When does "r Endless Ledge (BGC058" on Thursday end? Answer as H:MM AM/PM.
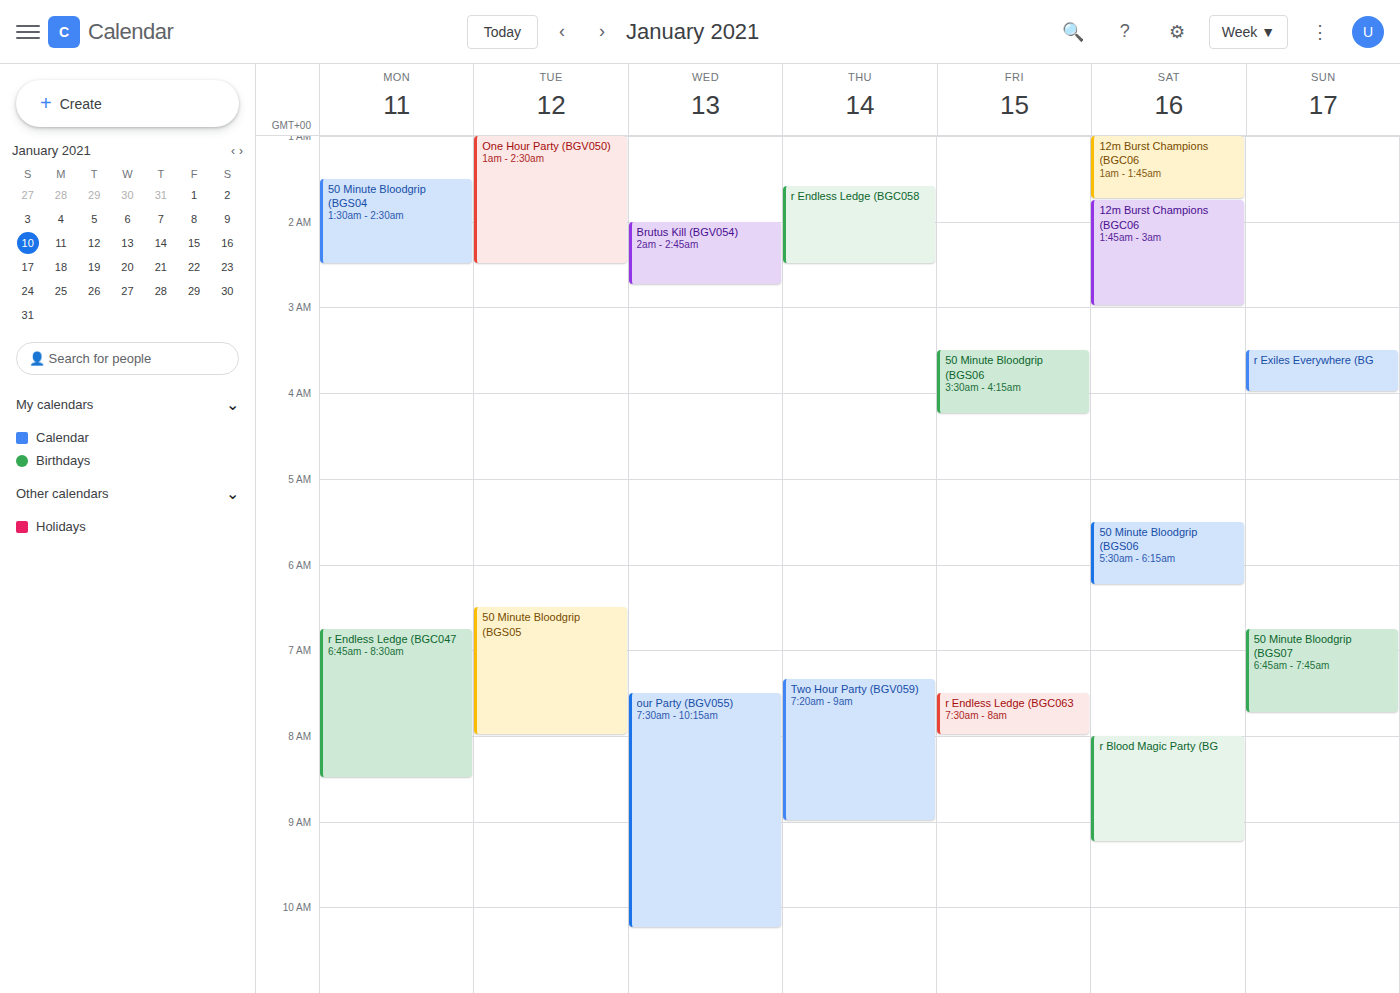
2:30 AM